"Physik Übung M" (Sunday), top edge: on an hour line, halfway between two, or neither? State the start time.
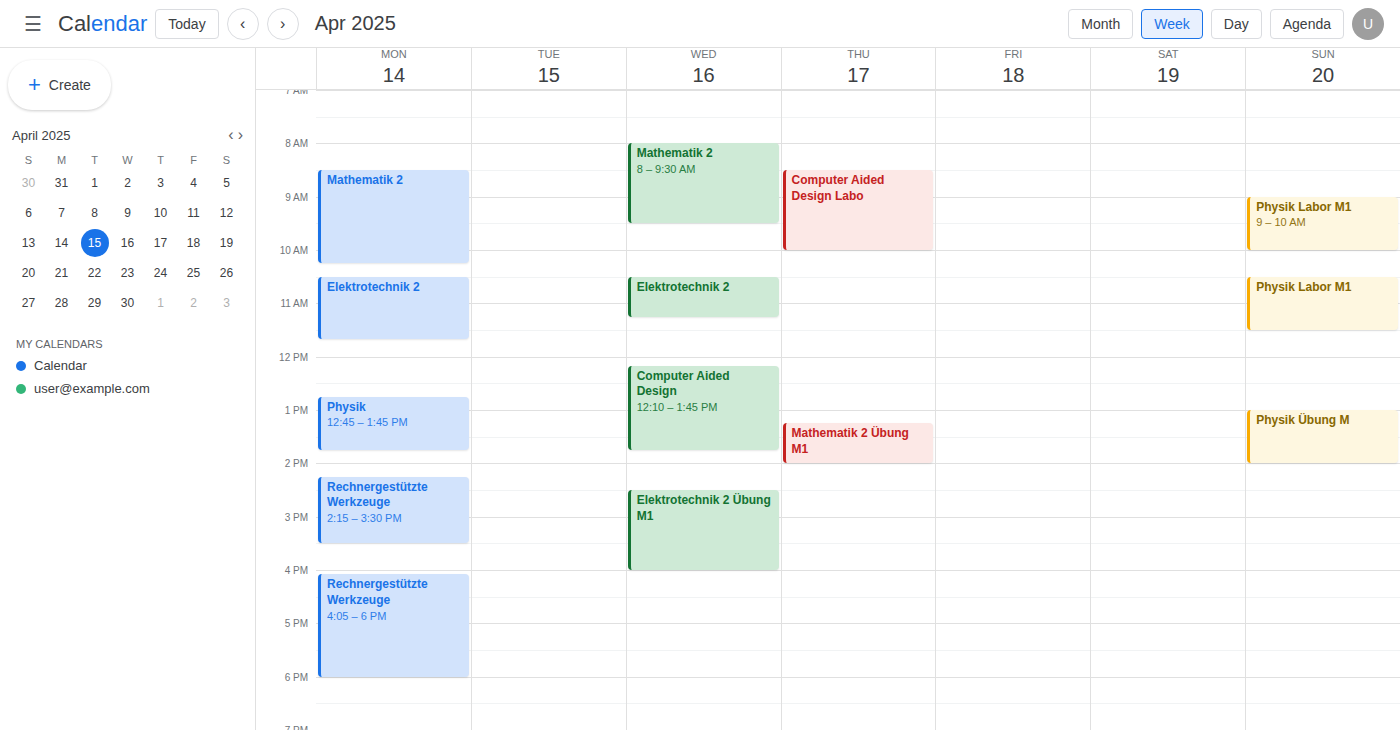
1:00 PM -- exactly on the 1 PM line.